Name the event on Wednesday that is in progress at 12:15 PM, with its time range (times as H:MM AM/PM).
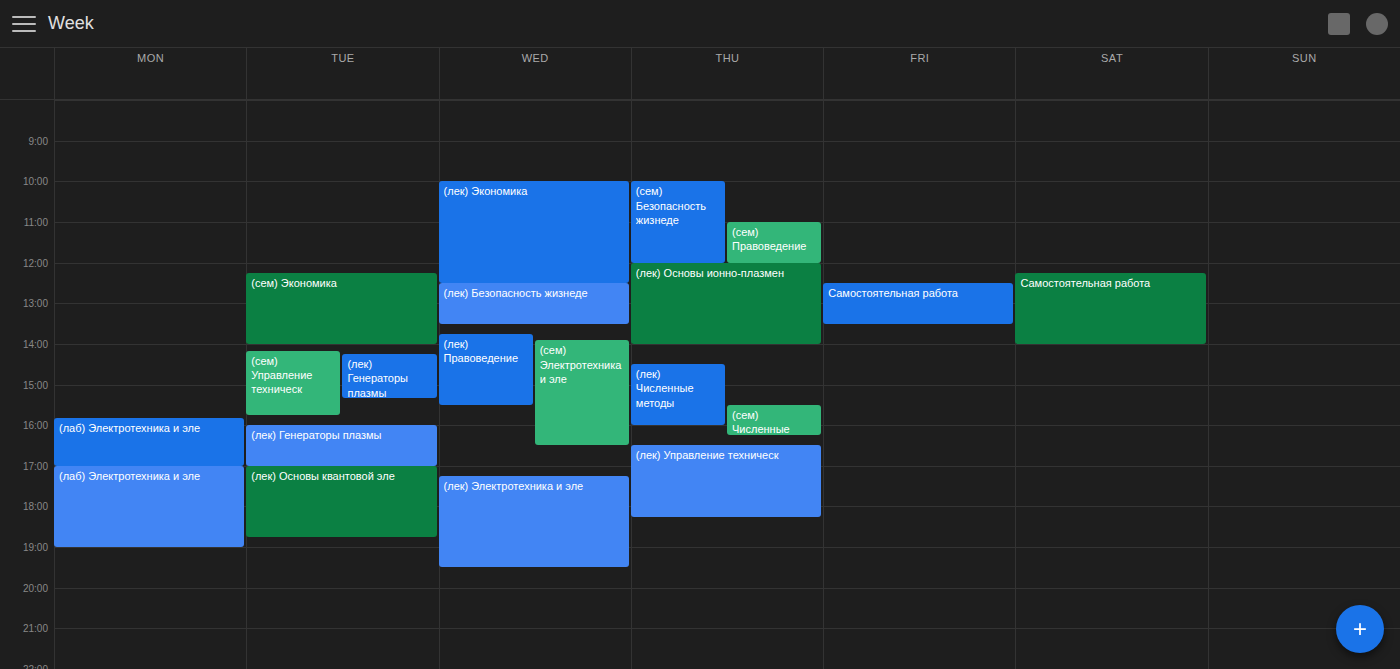
"(лек) Экономика", 10:00 AM to 12:30 PM